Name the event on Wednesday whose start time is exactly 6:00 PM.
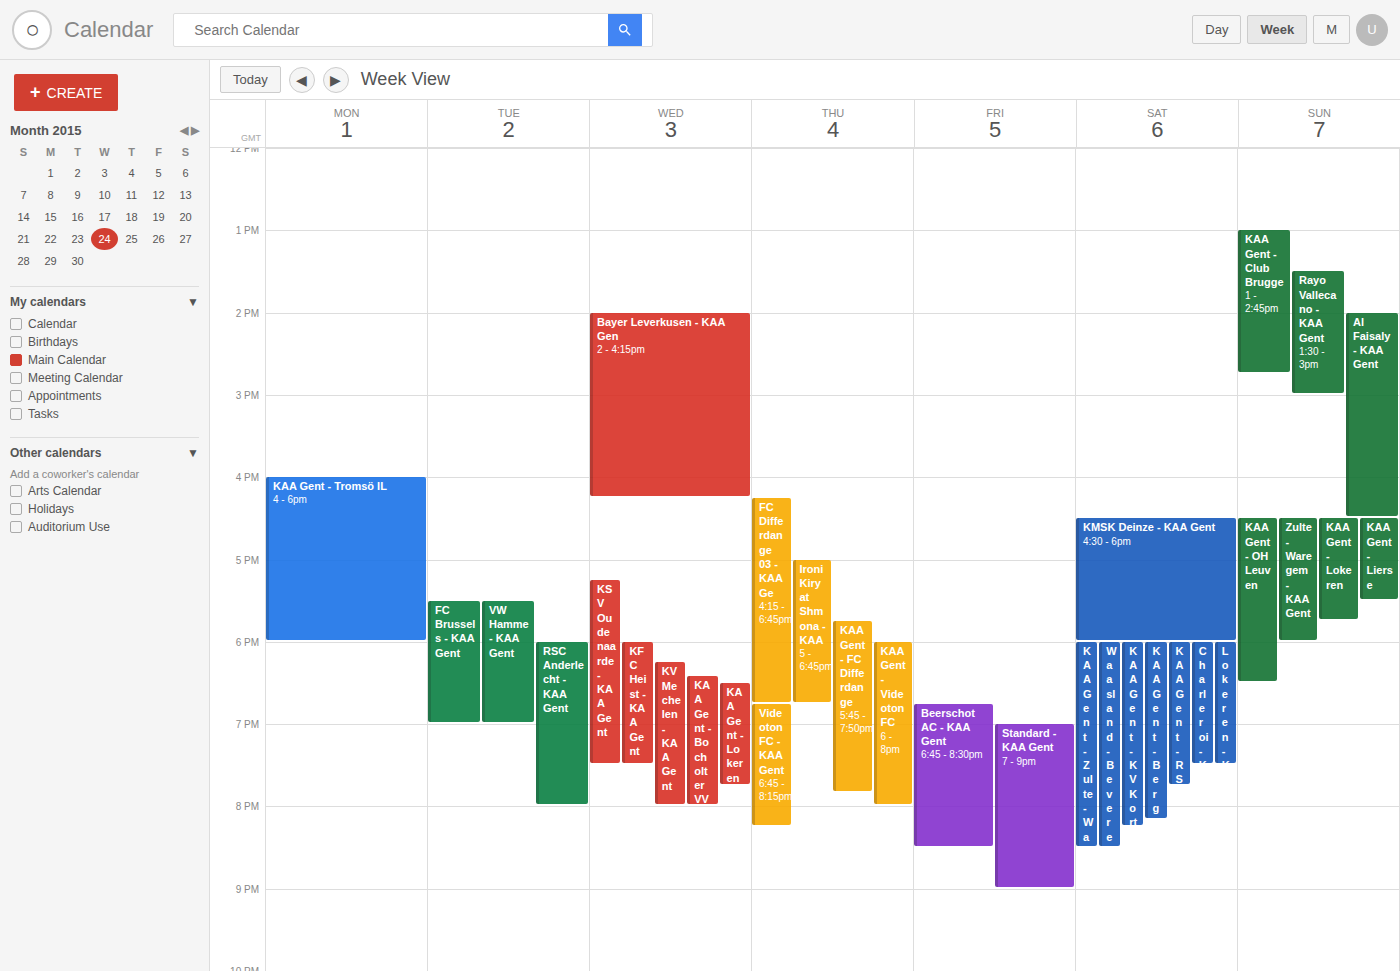
"KFC Heist - KAA Gent"